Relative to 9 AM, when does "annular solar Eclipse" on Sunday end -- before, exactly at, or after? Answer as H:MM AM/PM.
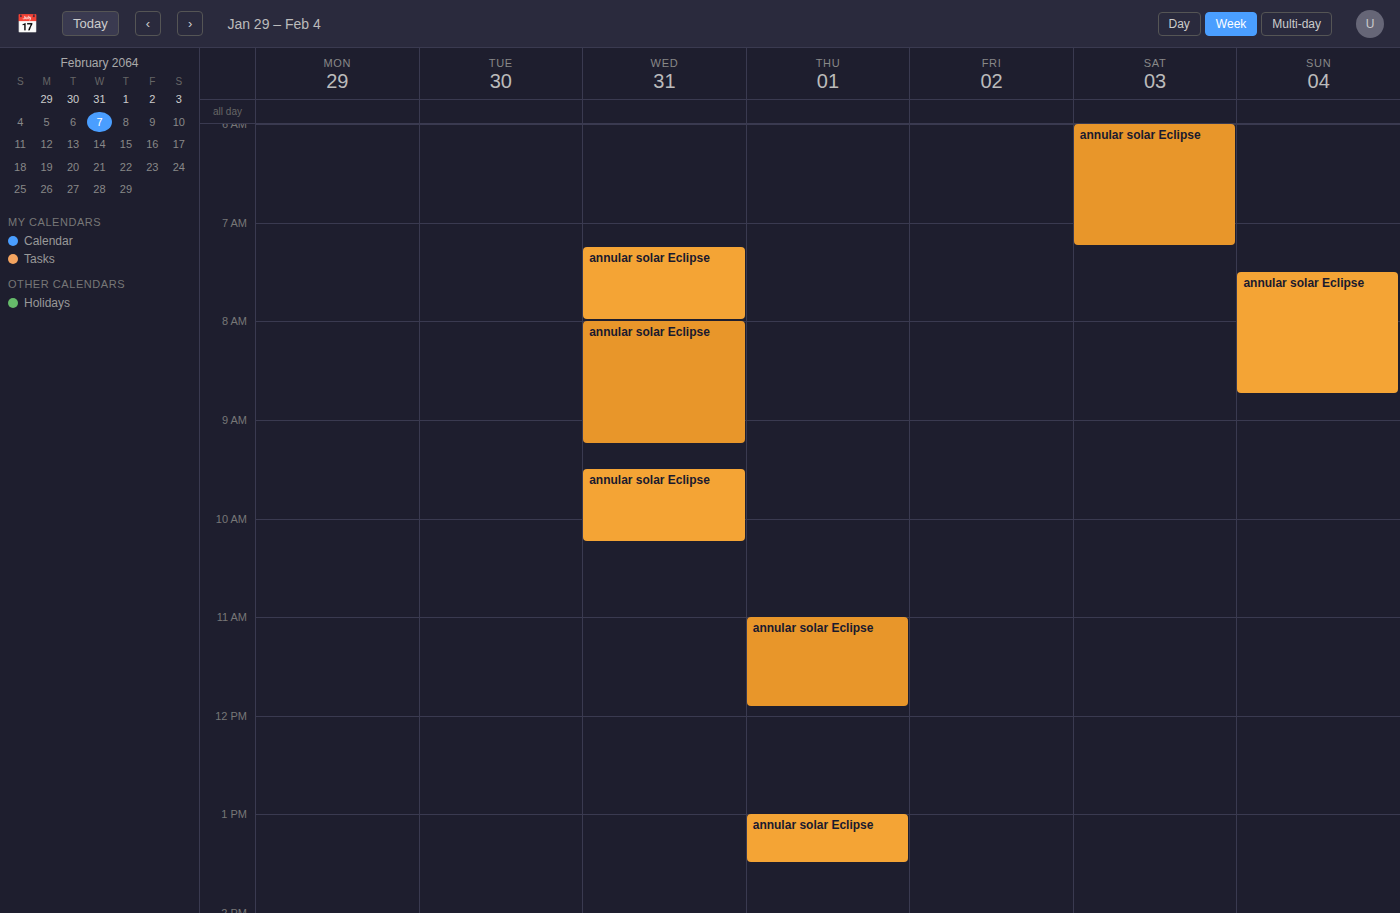
8:45 AM -- before 9 AM, 15 minutes above the 9 AM line.